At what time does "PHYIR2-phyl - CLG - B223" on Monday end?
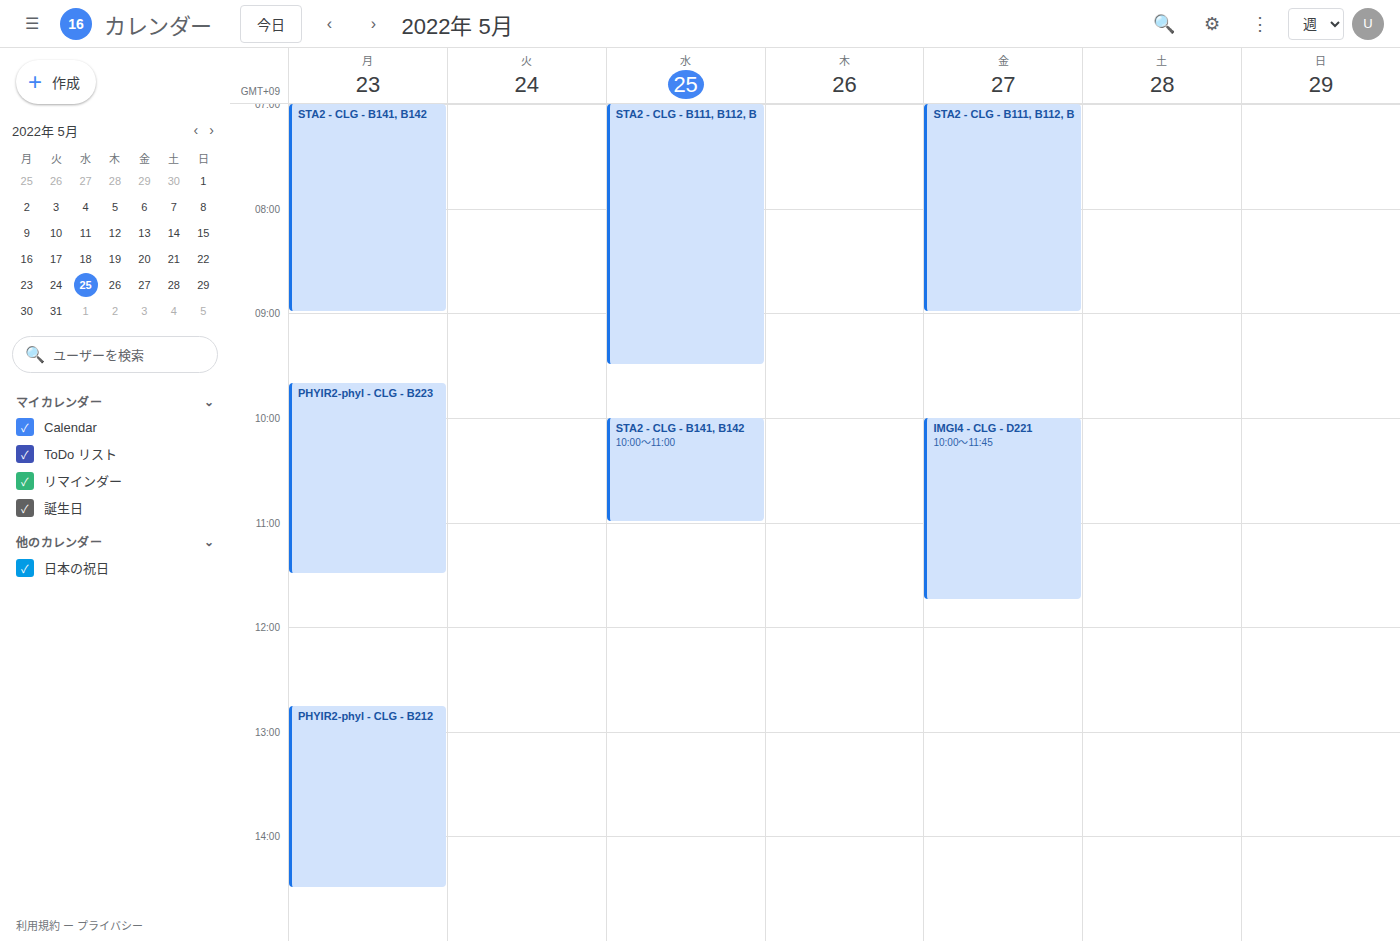
11:30 AM